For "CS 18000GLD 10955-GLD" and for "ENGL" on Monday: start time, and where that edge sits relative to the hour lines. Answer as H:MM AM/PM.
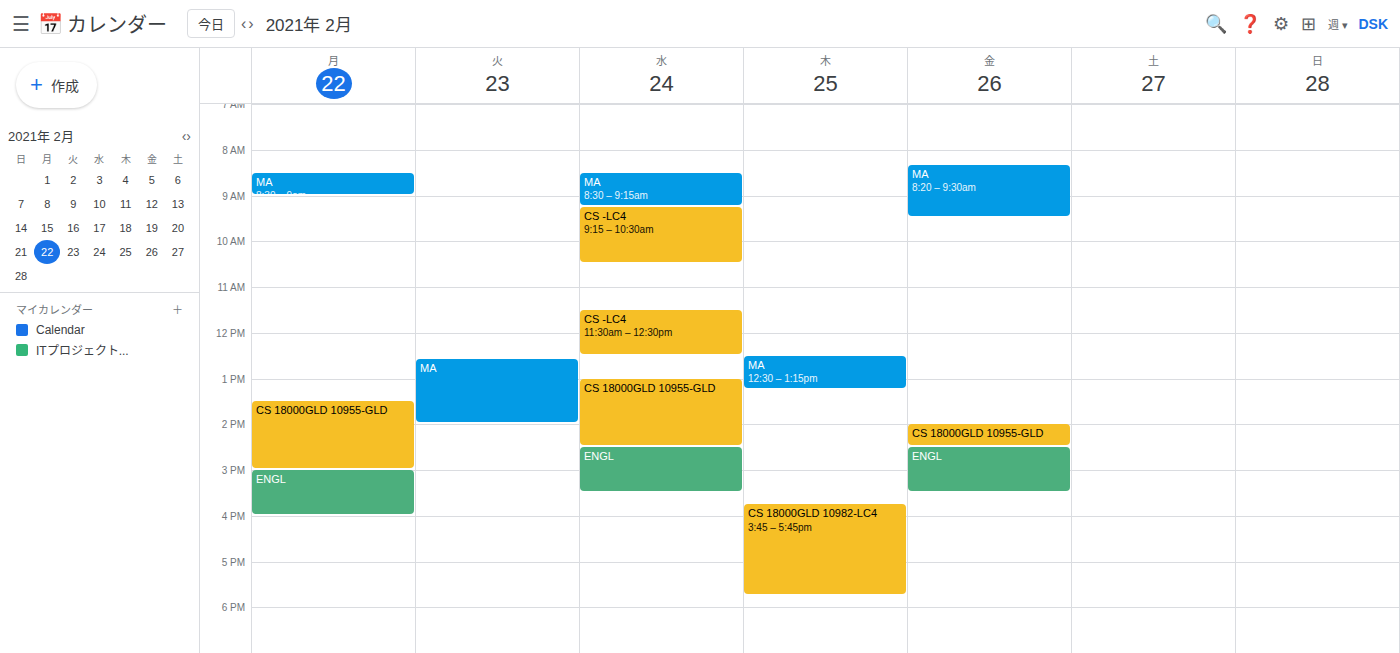
"CS 18000GLD 10955-GLD": 1:30 PM, halfway between the 1 PM and 2 PM lines. "ENGL": 3:00 PM, exactly on the 3 PM line.